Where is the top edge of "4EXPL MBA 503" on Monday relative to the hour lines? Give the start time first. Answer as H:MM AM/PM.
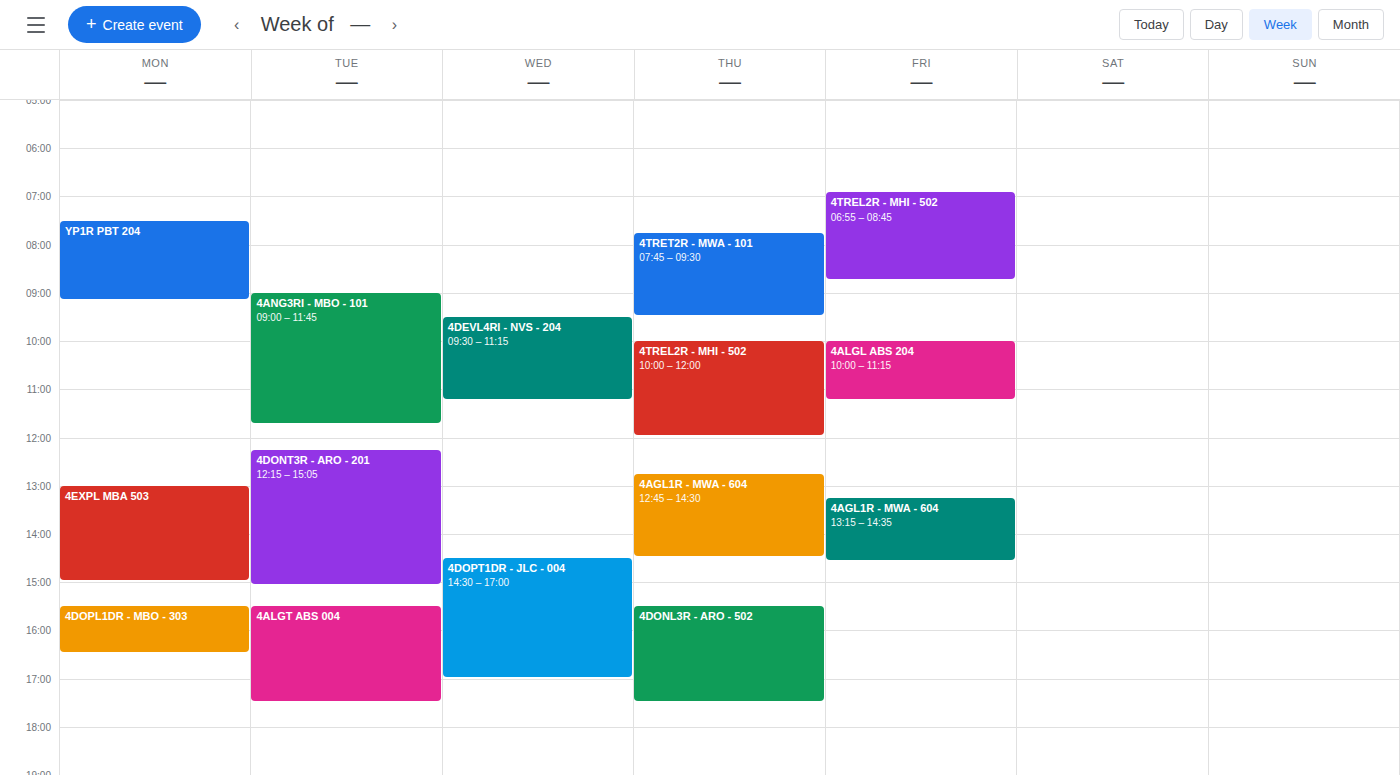
1:00 PM -- exactly on the 1 PM line.